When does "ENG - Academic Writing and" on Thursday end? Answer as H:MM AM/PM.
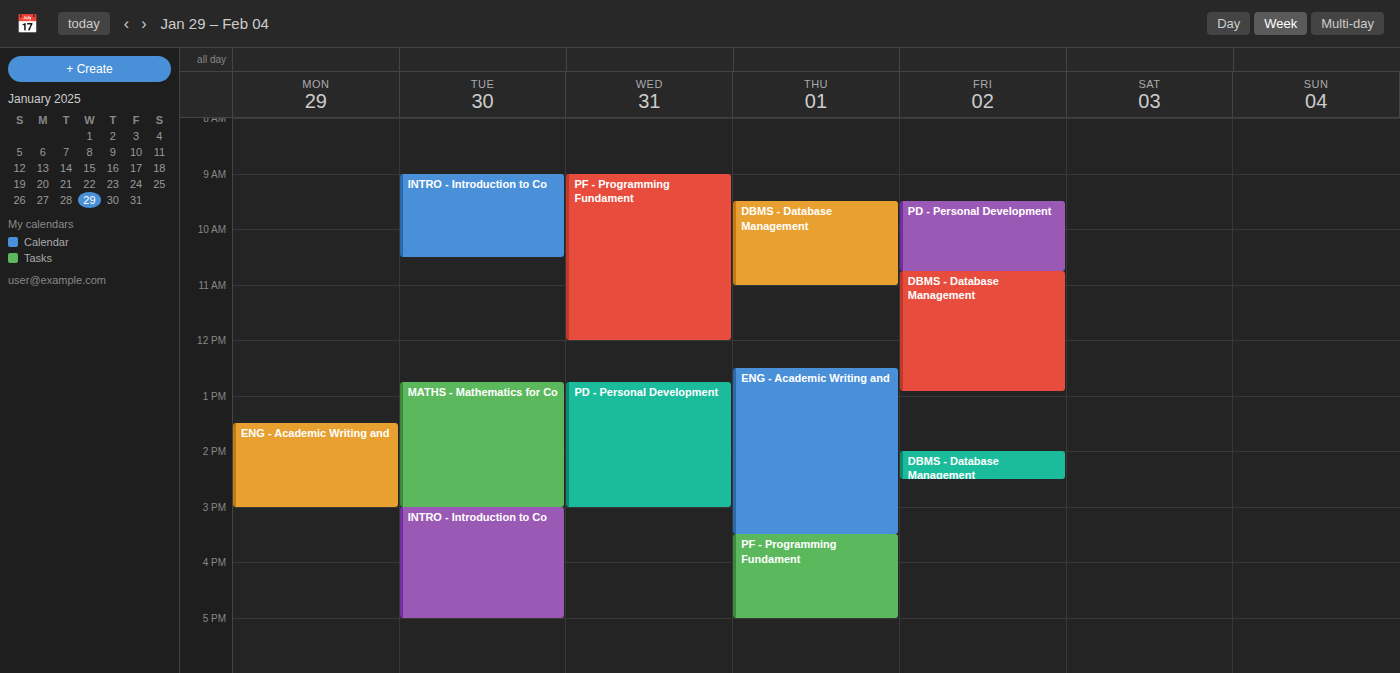
3:30 PM